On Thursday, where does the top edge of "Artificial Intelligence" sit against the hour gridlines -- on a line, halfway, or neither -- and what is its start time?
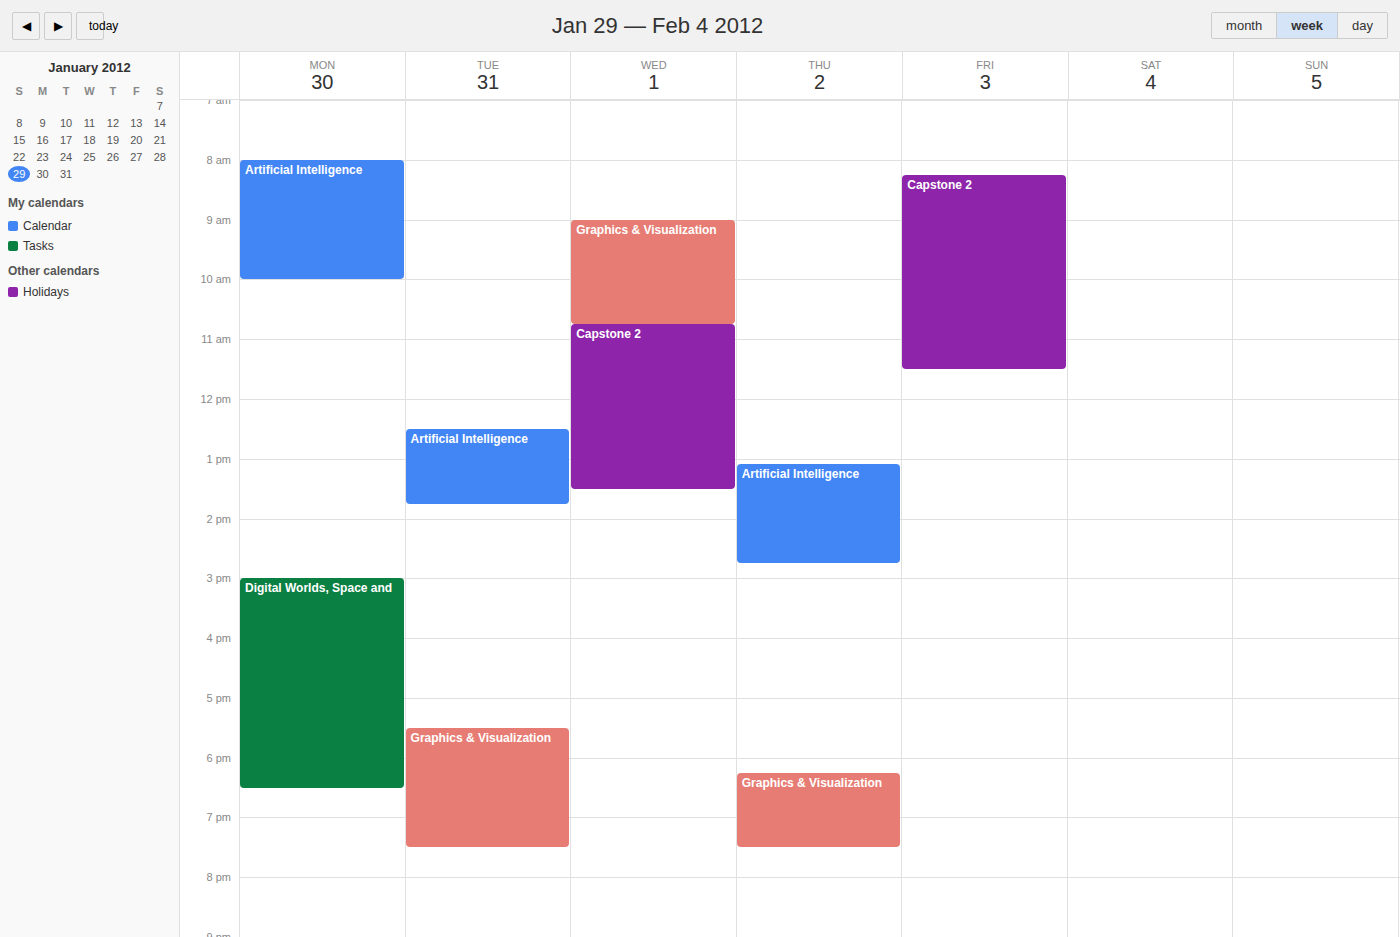
1:05 PM -- neither: 5 minutes below the 1 PM line and 55 minutes above the 2 PM line.